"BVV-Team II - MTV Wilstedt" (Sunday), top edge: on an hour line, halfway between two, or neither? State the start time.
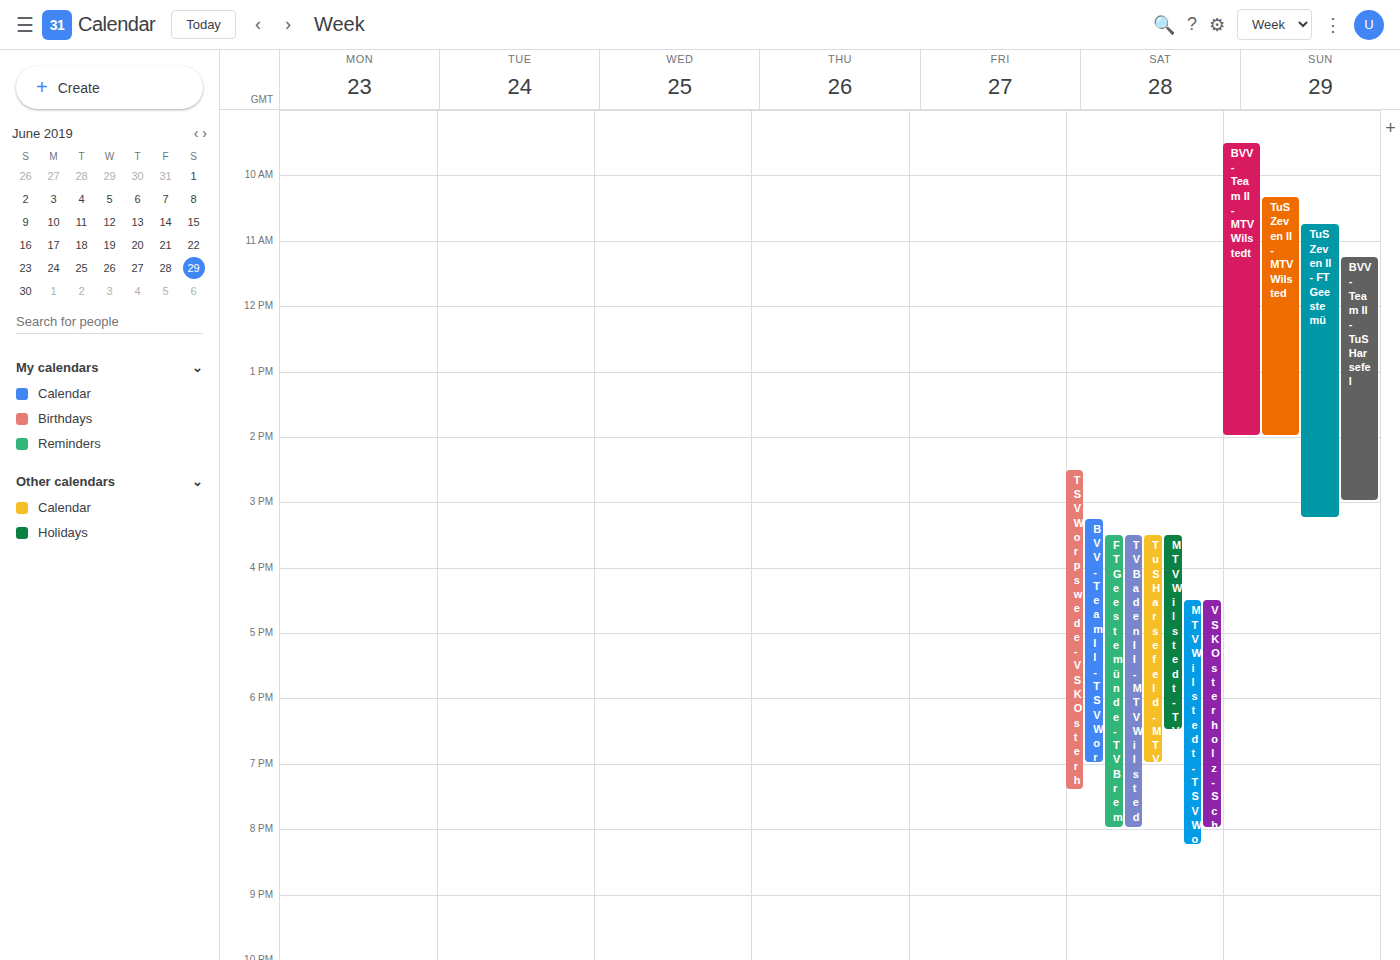
9:30 AM -- halfway between the 9 AM and 10 AM lines.